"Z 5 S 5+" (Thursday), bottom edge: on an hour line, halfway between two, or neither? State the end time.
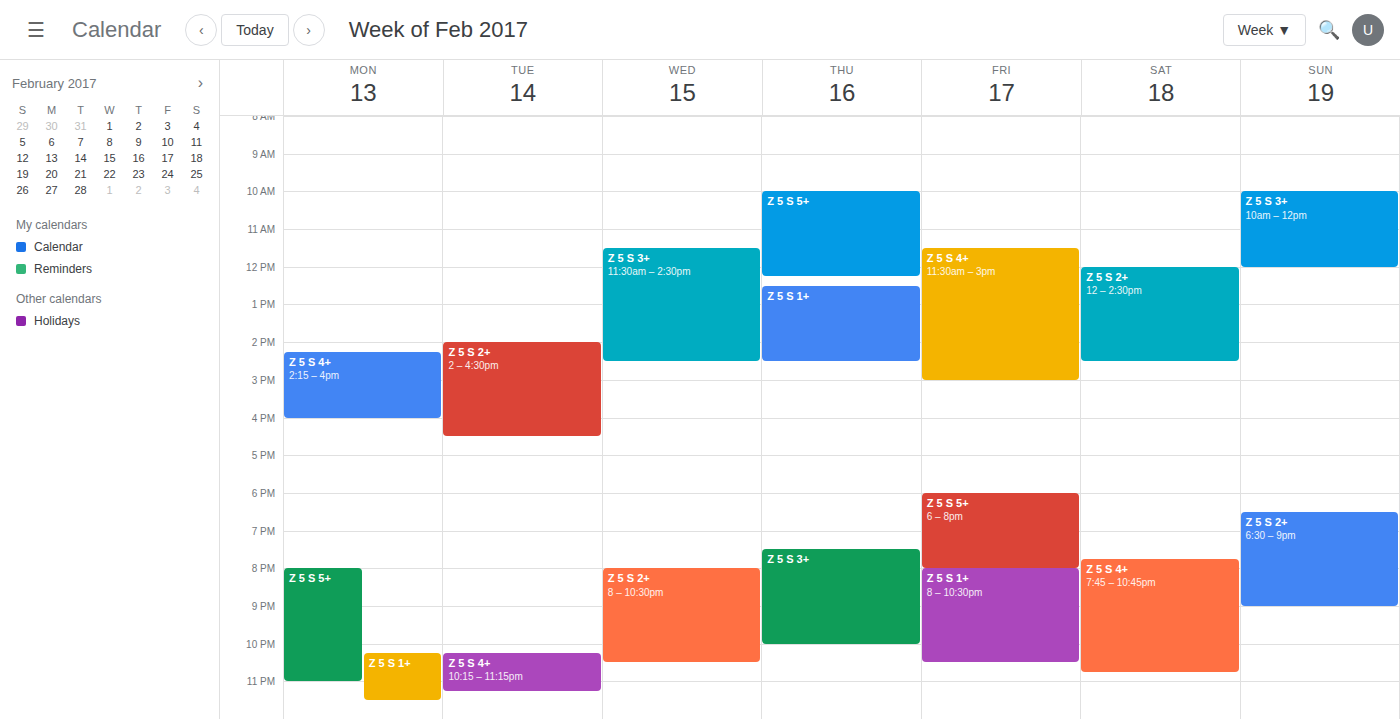
12:15 PM -- neither: a quarter of the way from the 12 PM line to the 1 PM line.